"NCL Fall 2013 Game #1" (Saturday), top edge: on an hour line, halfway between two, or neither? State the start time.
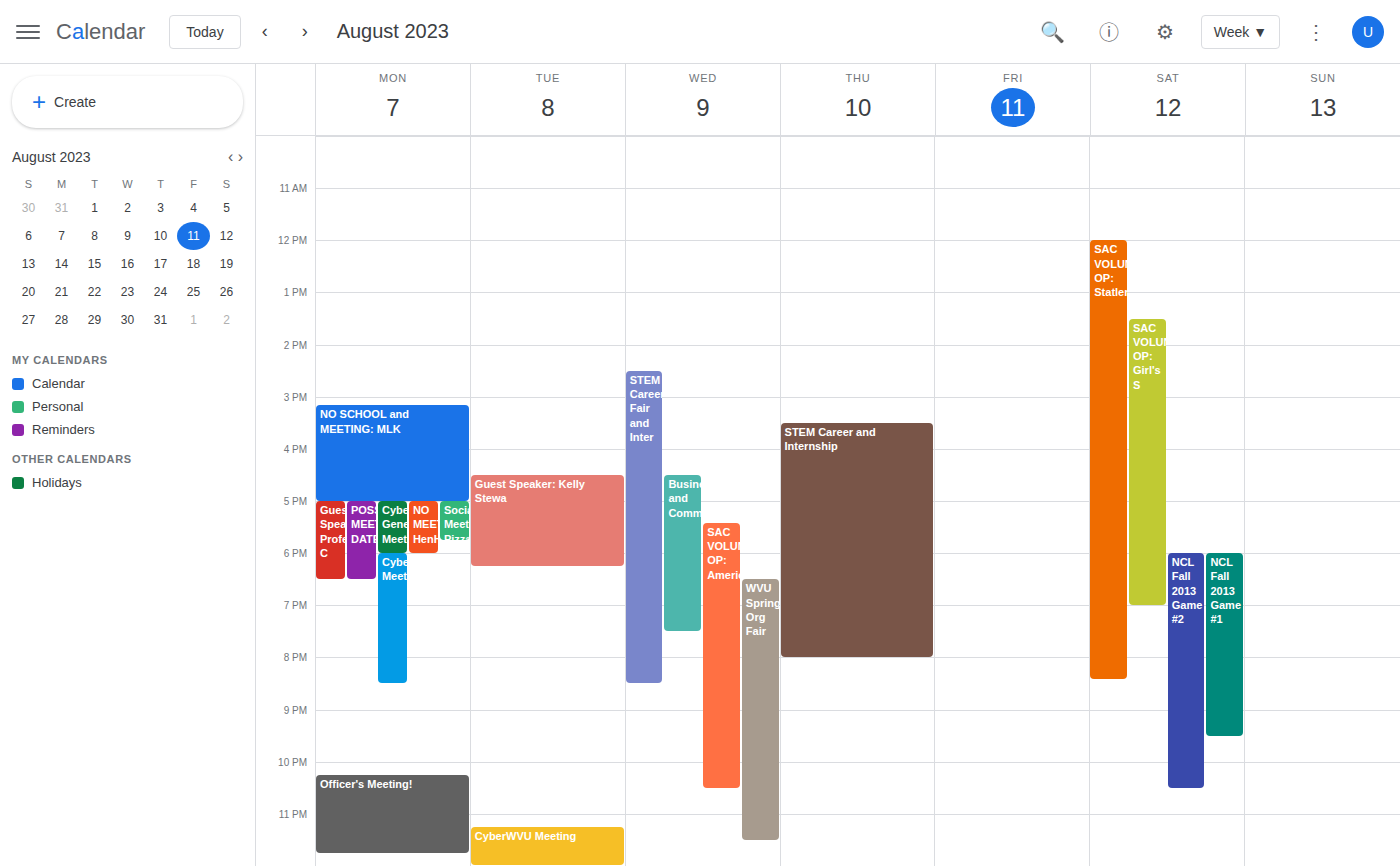
6:00 PM -- exactly on the 6 PM line.